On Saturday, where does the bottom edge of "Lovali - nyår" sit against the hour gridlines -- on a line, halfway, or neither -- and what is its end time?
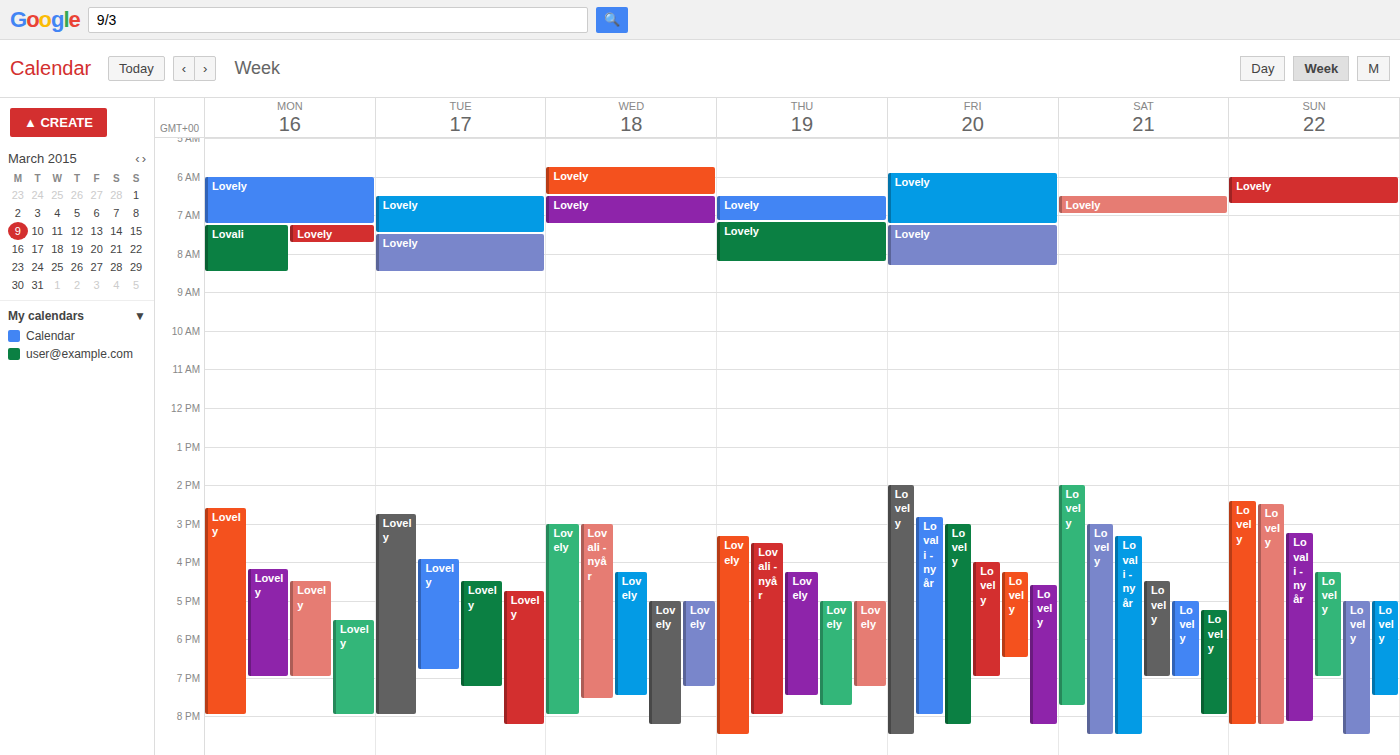
8:30 PM -- halfway between the 8 PM and 9 PM lines.